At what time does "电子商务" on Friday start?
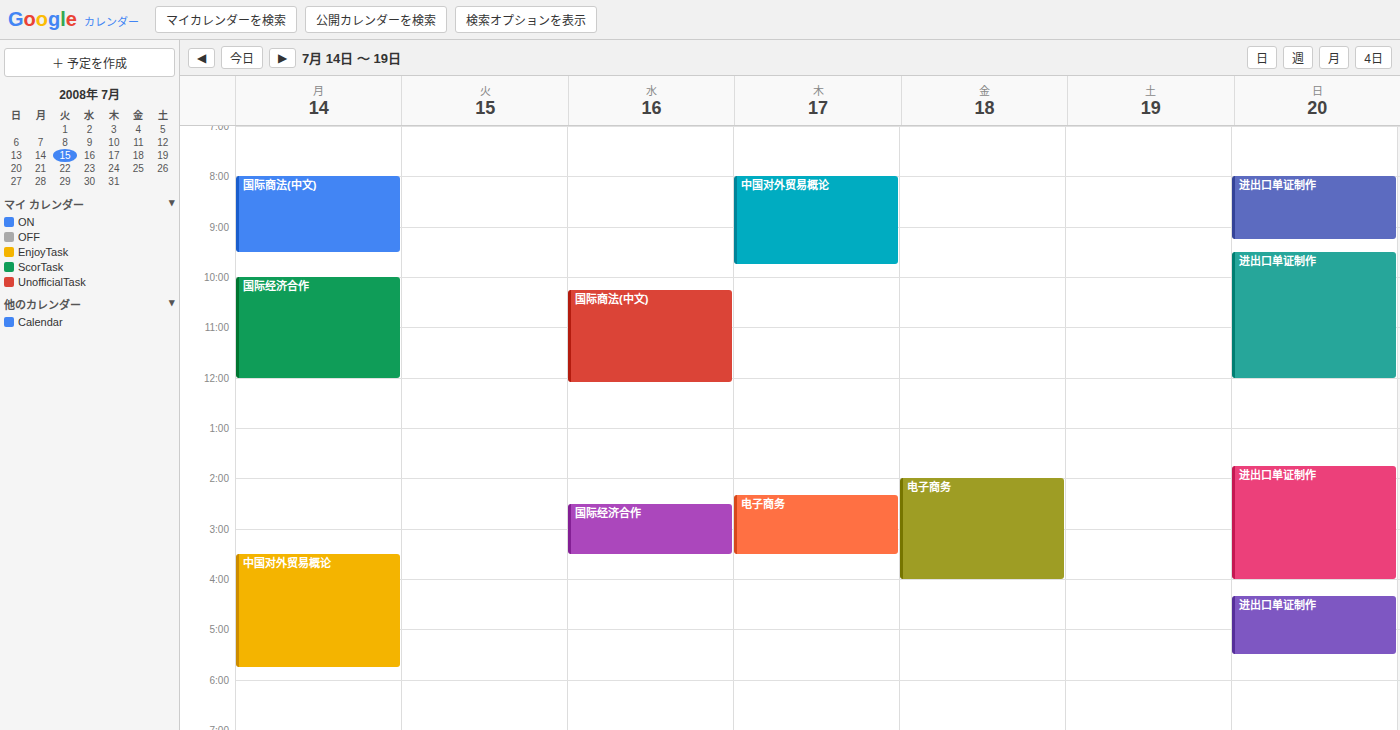
2:00 PM